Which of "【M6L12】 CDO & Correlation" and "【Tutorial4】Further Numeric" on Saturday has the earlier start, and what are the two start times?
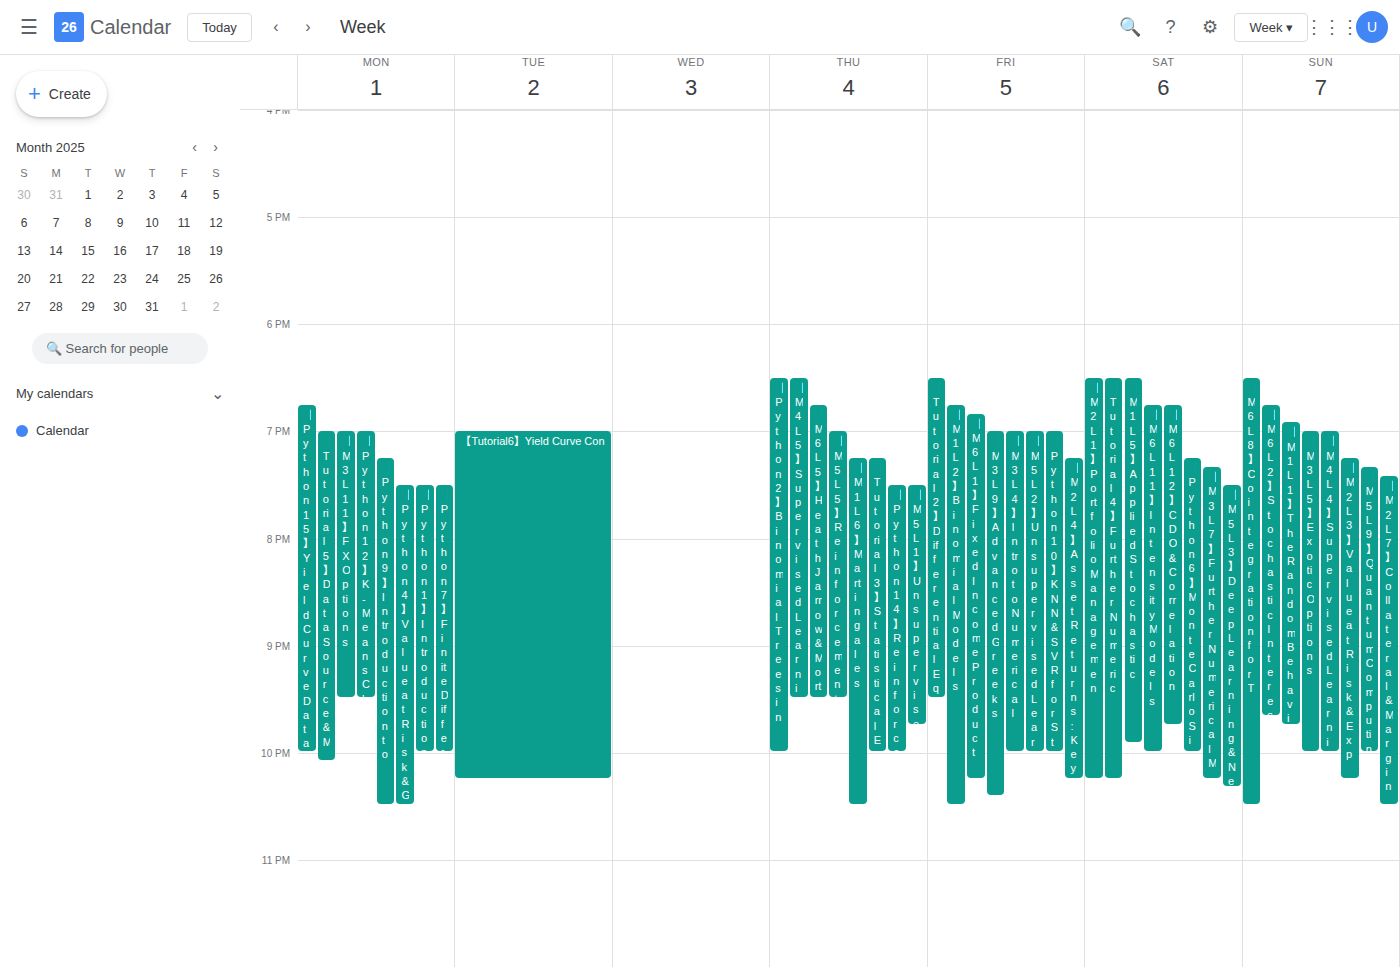
"【Tutorial4】Further Numeric" 18:30; "【M6L12】 CDO & Correlation" 18:45.